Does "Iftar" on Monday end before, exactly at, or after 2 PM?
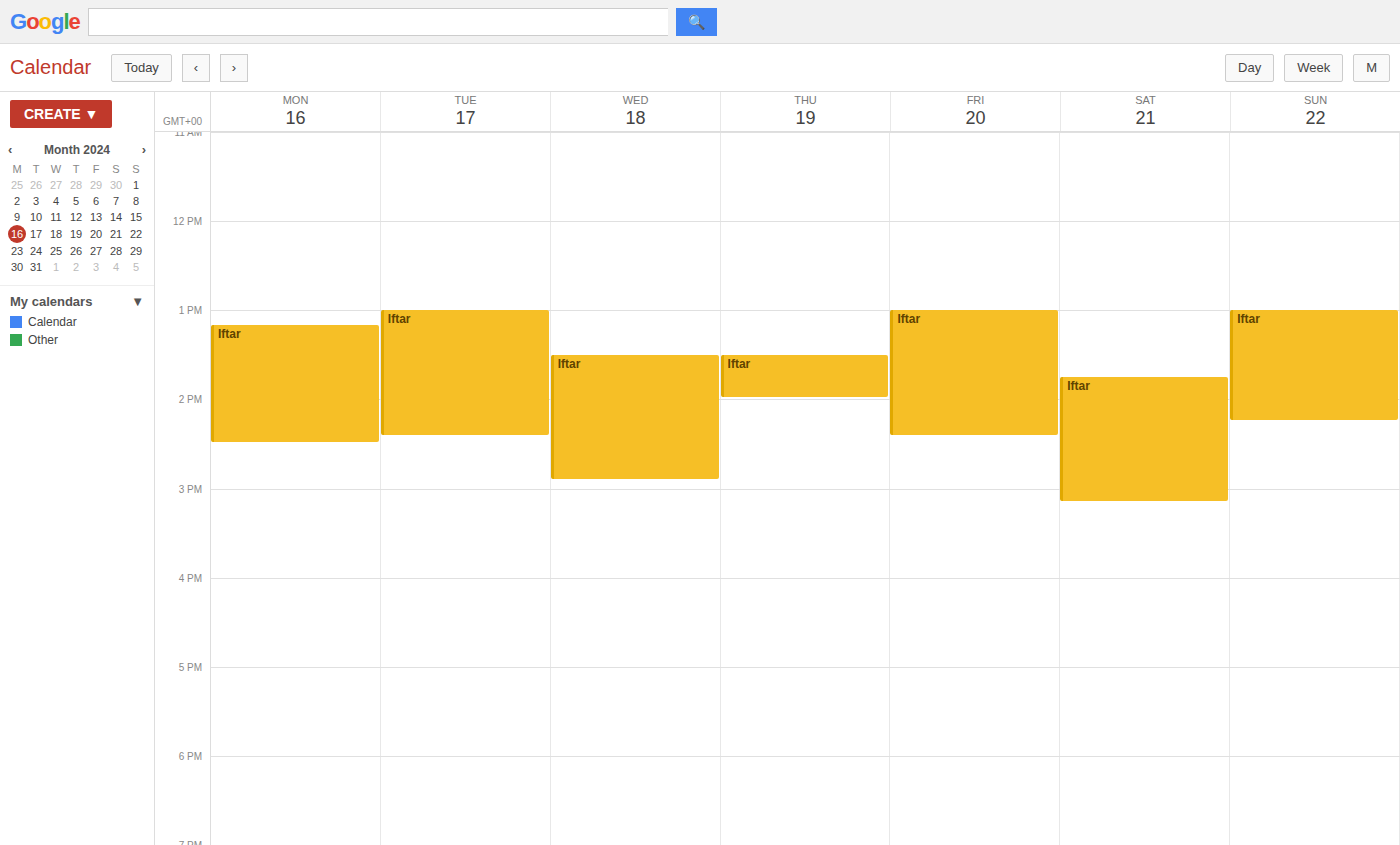
2:30 PM -- after 2 PM, 30 minutes below the 2 PM line.